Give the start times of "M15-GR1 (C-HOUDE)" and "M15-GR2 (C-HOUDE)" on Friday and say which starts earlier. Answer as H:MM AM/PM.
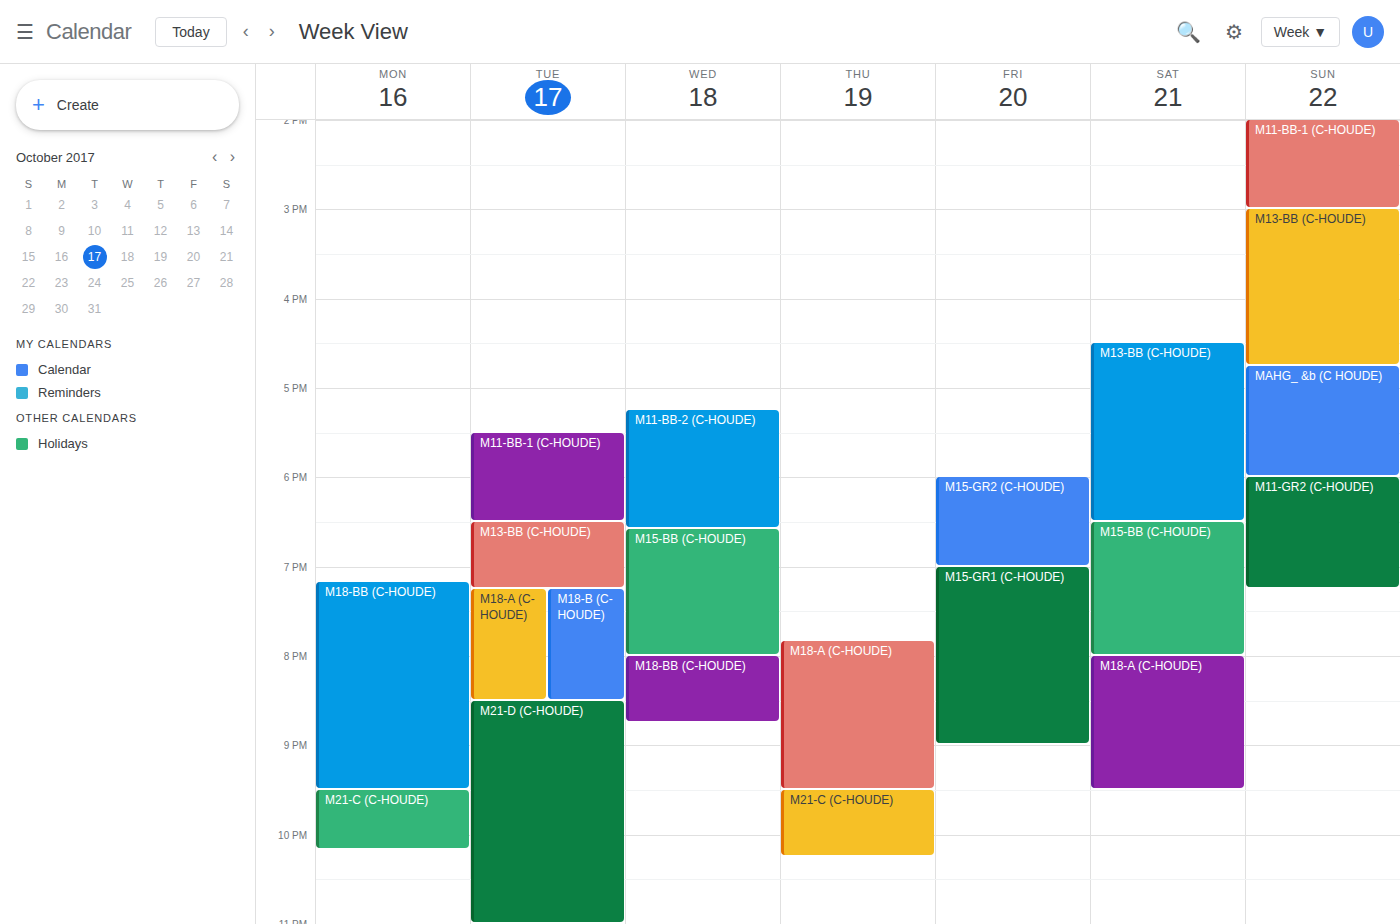
"M15-GR2 (C-HOUDE)" 6:00 PM; "M15-GR1 (C-HOUDE)" 7:00 PM.